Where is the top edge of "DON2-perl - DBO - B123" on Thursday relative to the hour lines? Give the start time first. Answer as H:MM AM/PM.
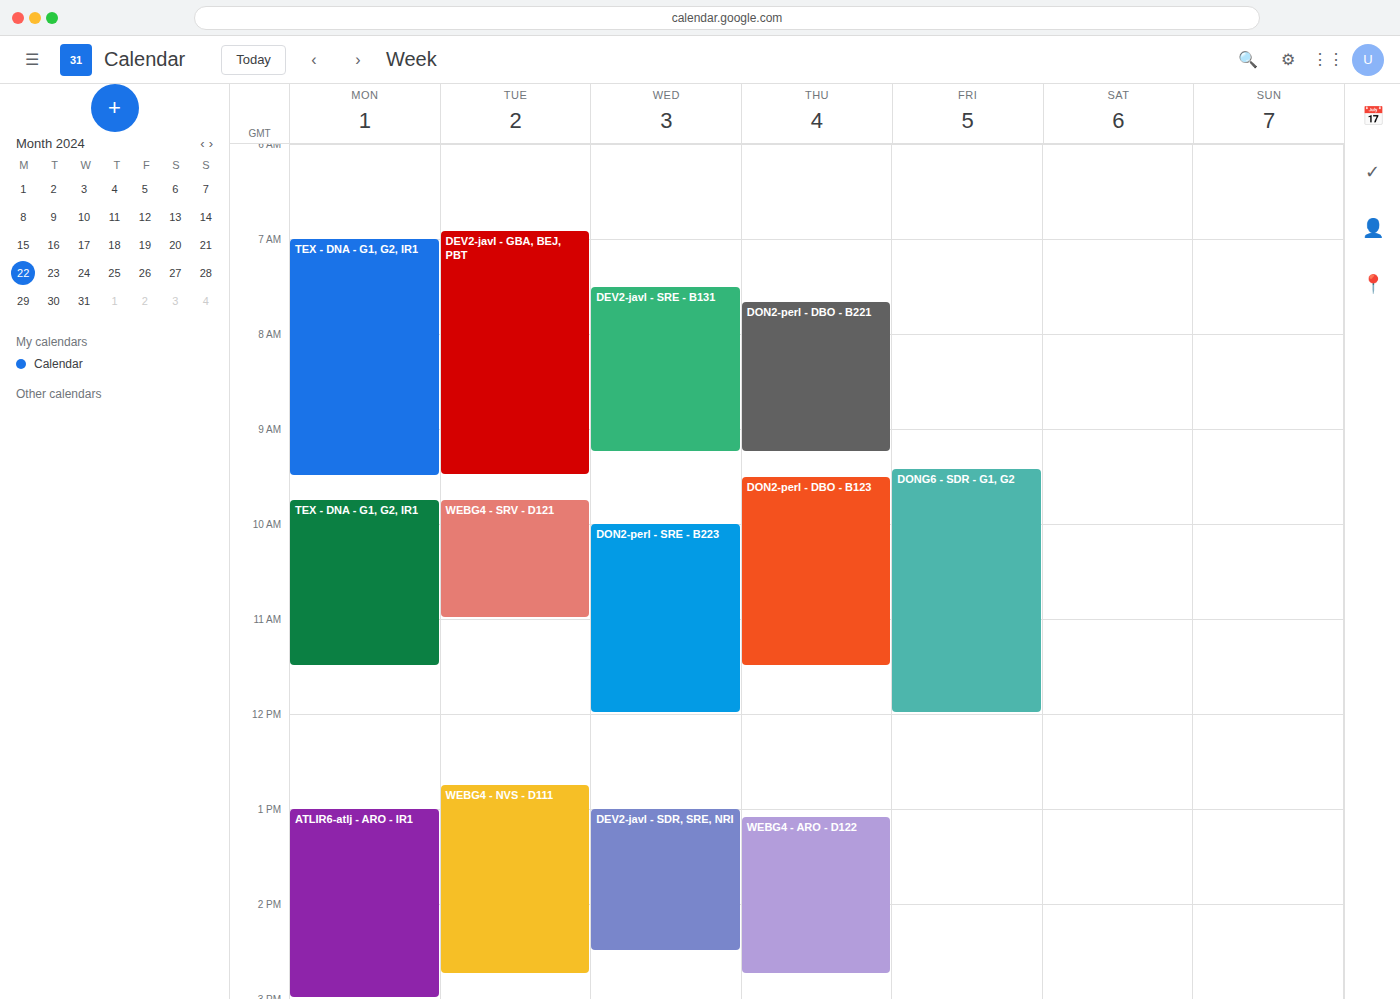
9:30 AM -- halfway between the 9 AM and 10 AM lines.